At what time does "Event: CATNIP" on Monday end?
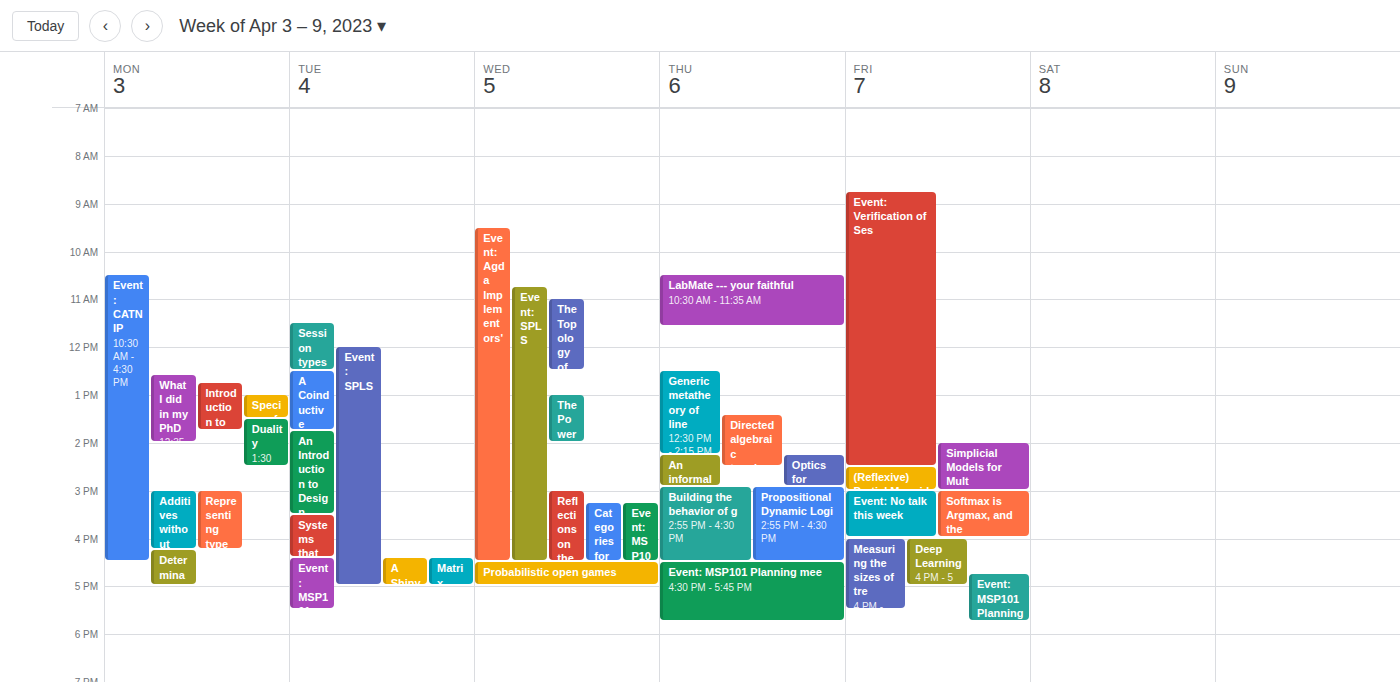
4:30 PM